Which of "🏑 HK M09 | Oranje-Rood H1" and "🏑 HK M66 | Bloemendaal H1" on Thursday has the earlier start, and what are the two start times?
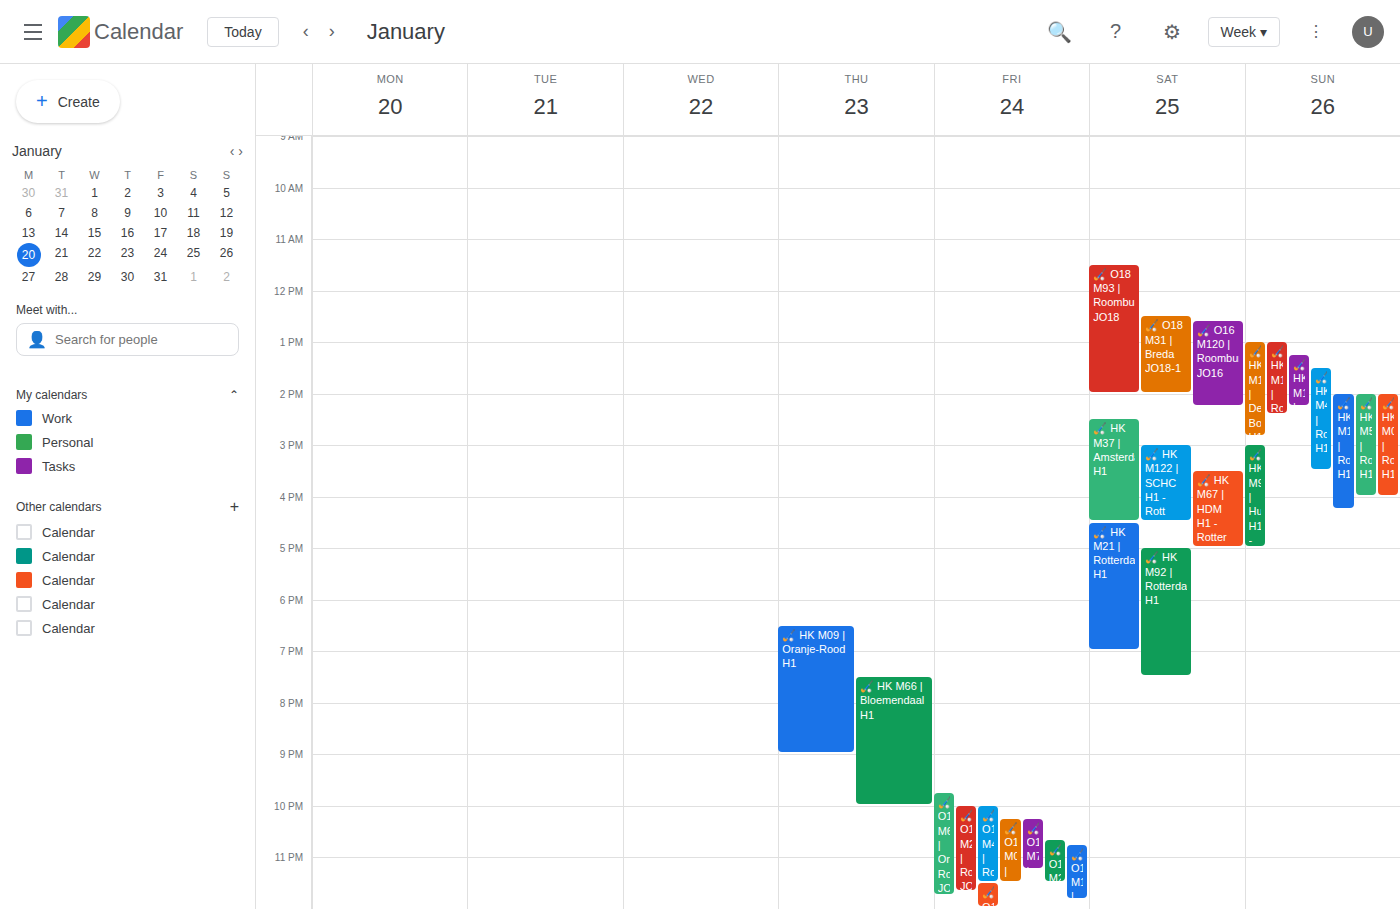
"🏑 HK M09 | Oranje-Rood H1" 6:30 PM; "🏑 HK M66 | Bloemendaal H1" 7:30 PM.